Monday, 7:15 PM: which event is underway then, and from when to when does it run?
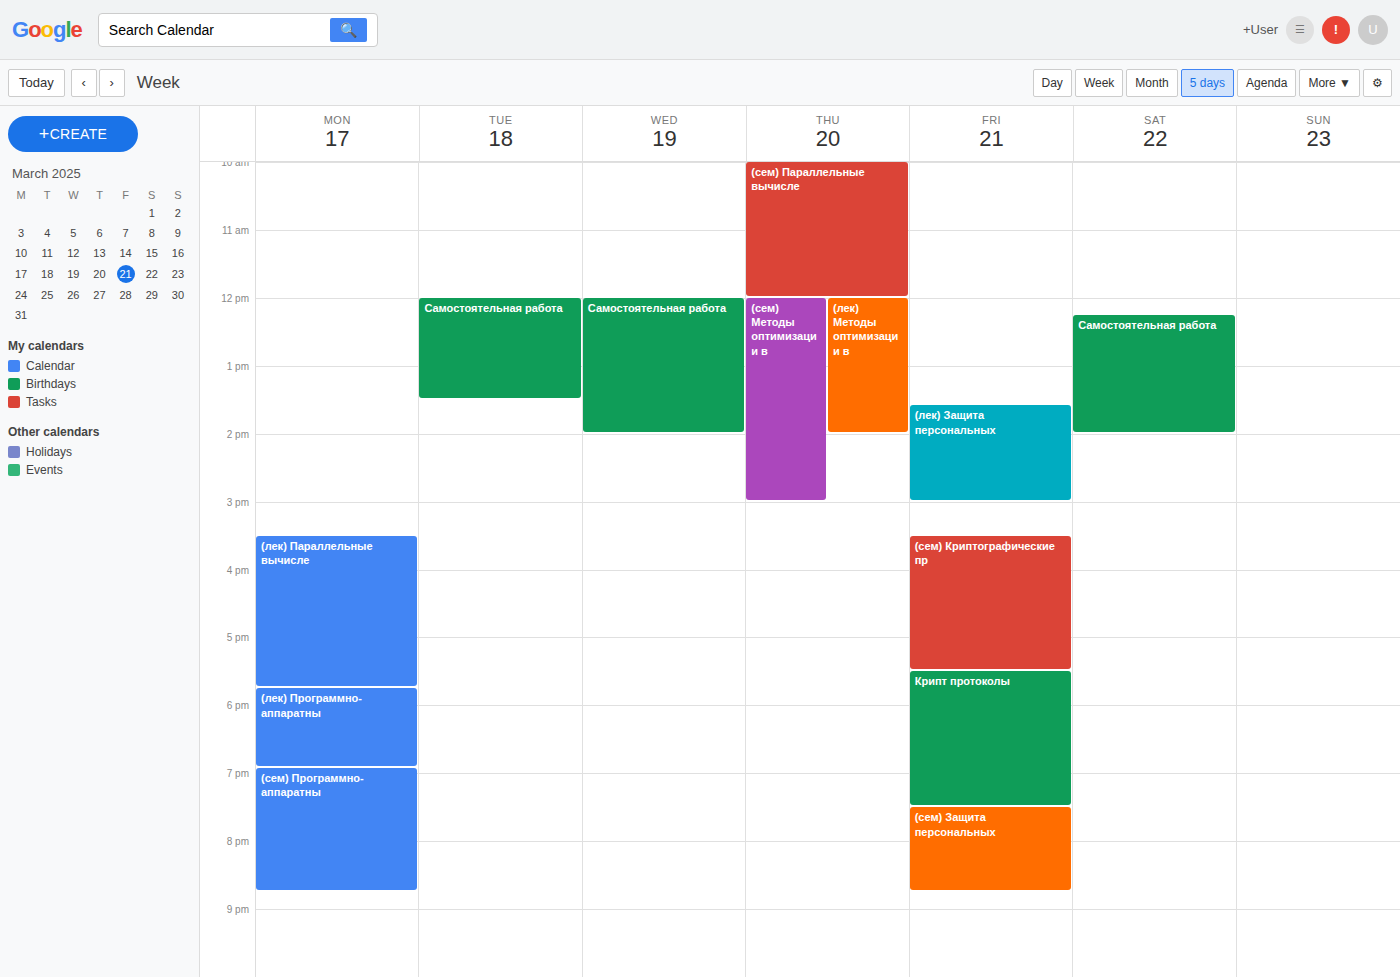
"(сем) Программно-аппаратны", 6:55 PM to 8:45 PM